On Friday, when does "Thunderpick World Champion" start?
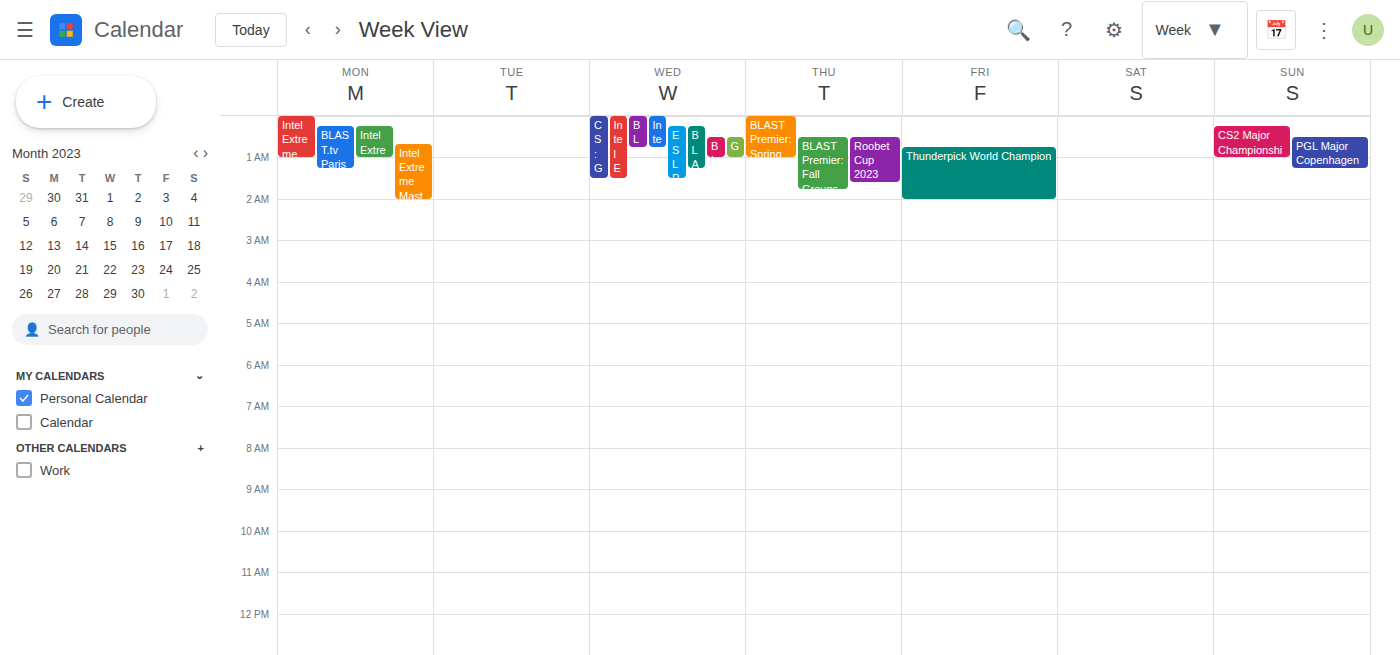
12:45 AM